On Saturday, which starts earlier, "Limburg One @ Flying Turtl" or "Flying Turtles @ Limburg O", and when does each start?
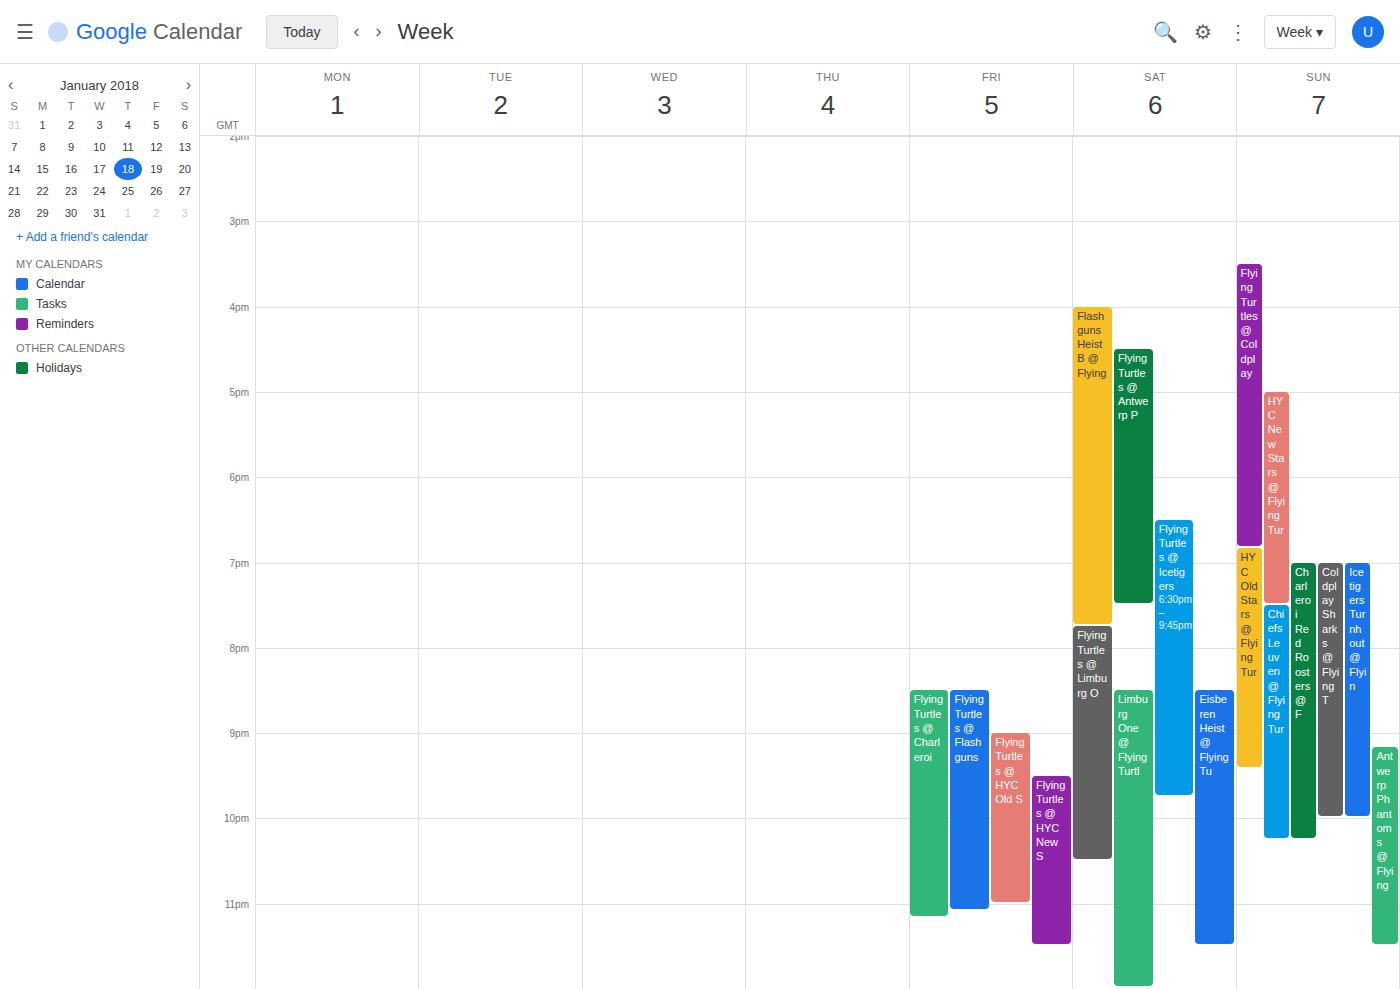
"Flying Turtles @ Limburg O" 7:45 PM; "Limburg One @ Flying Turtl" 8:30 PM.